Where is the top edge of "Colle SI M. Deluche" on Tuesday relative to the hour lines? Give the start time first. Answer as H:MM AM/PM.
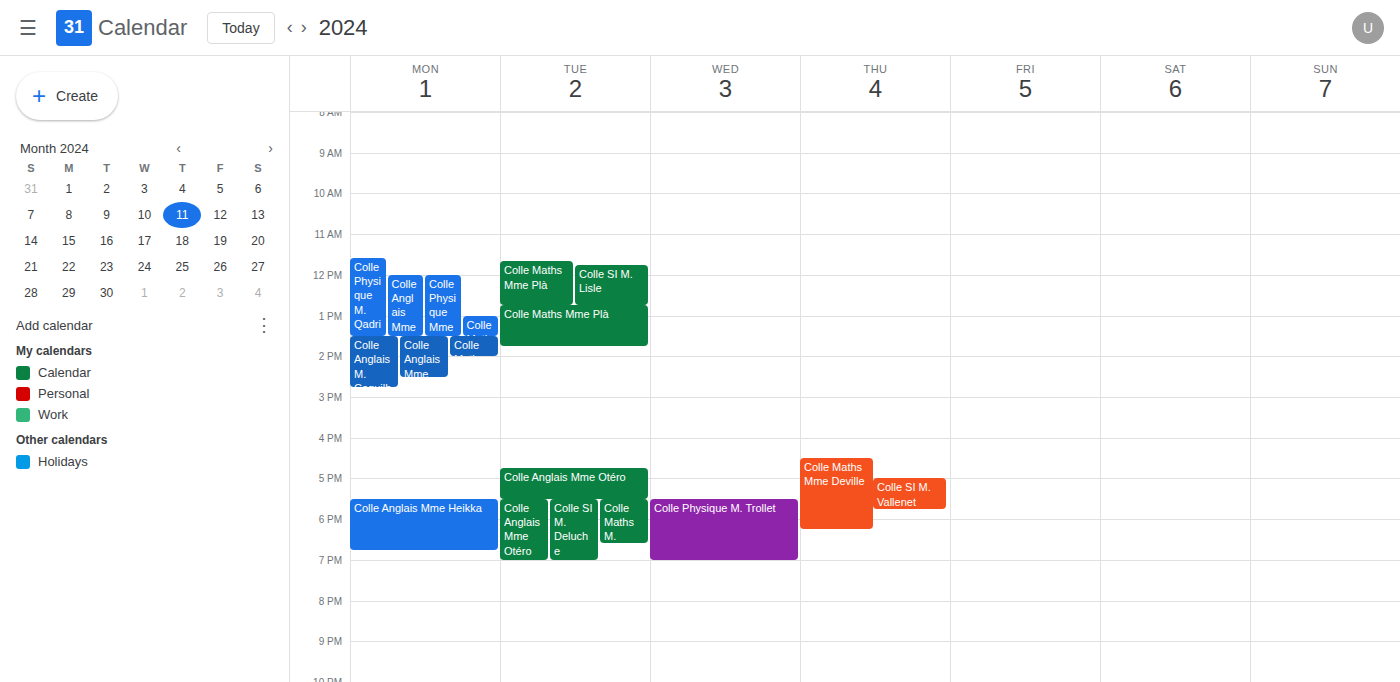
5:30 PM -- halfway between the 5 PM and 6 PM lines.